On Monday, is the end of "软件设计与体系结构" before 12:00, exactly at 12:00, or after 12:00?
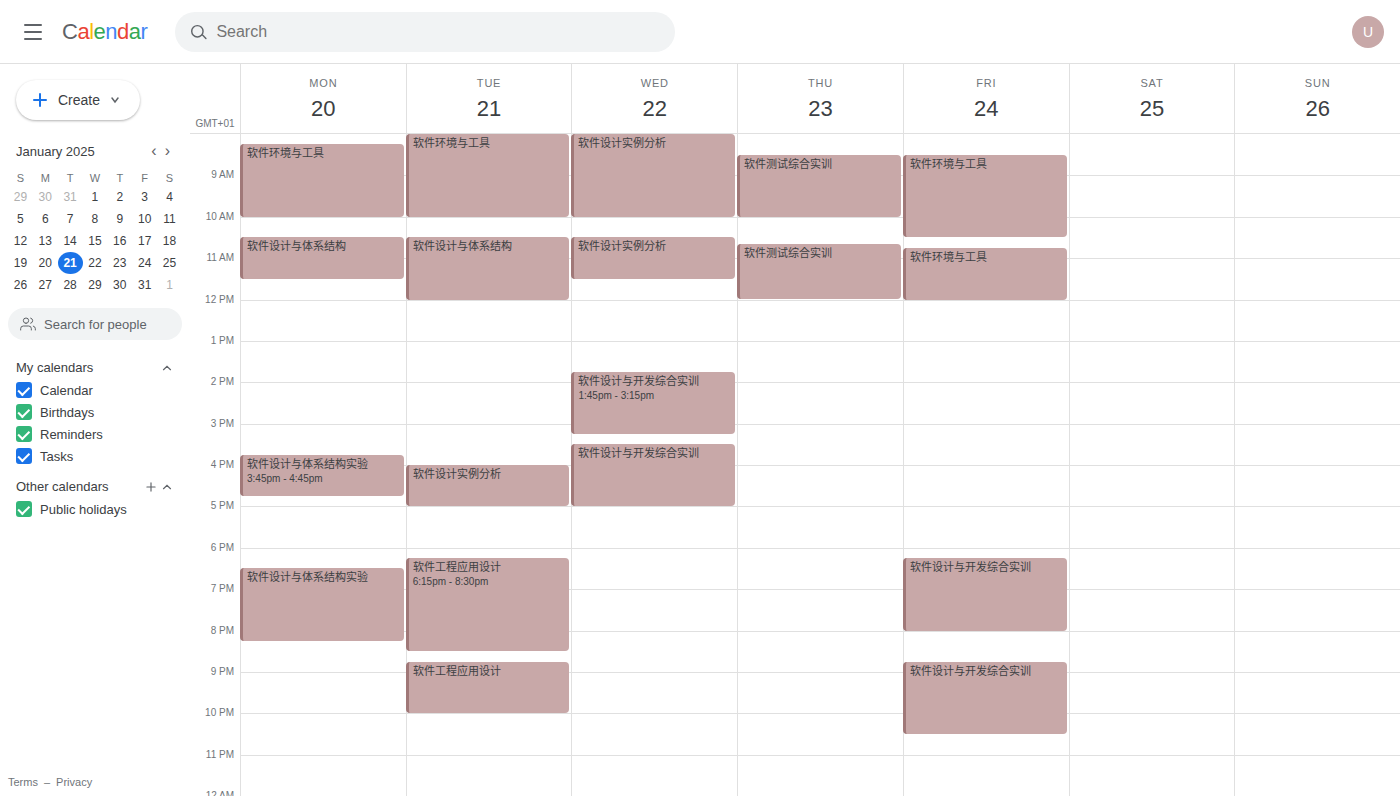
11:30 -- before 12:00, 30 minutes above the 12:00 line.